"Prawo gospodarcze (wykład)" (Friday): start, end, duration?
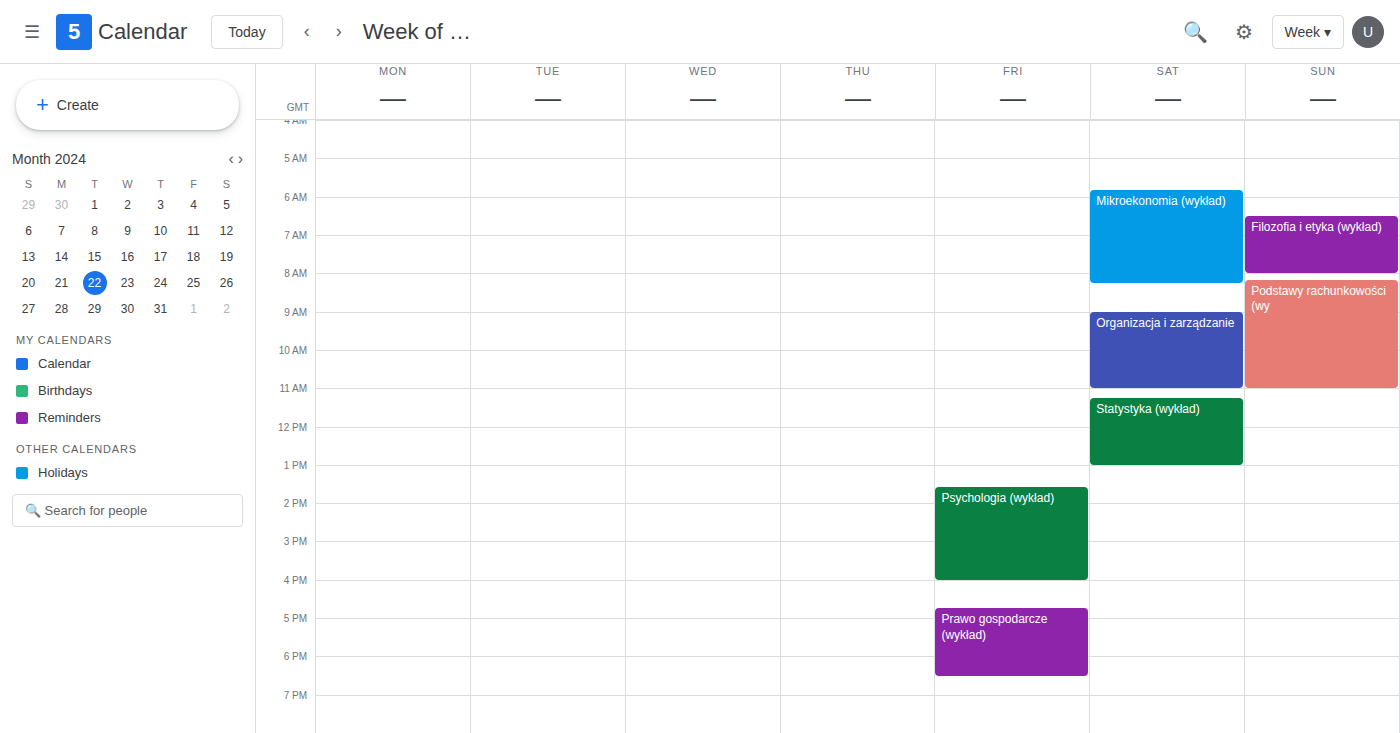
4:45 PM to 6:30 PM, 1 hour 45 minutes